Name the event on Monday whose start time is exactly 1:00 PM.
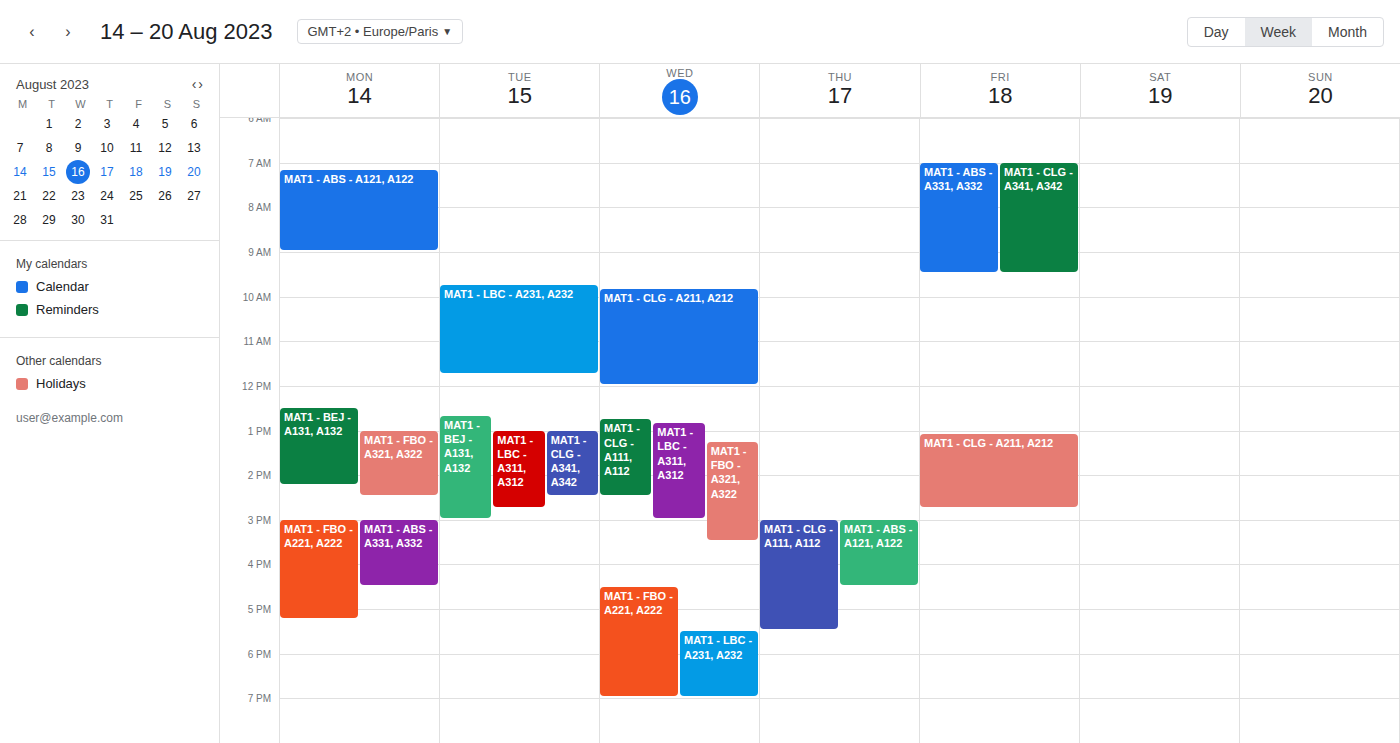
"MAT1 - FBO - A321, A322"